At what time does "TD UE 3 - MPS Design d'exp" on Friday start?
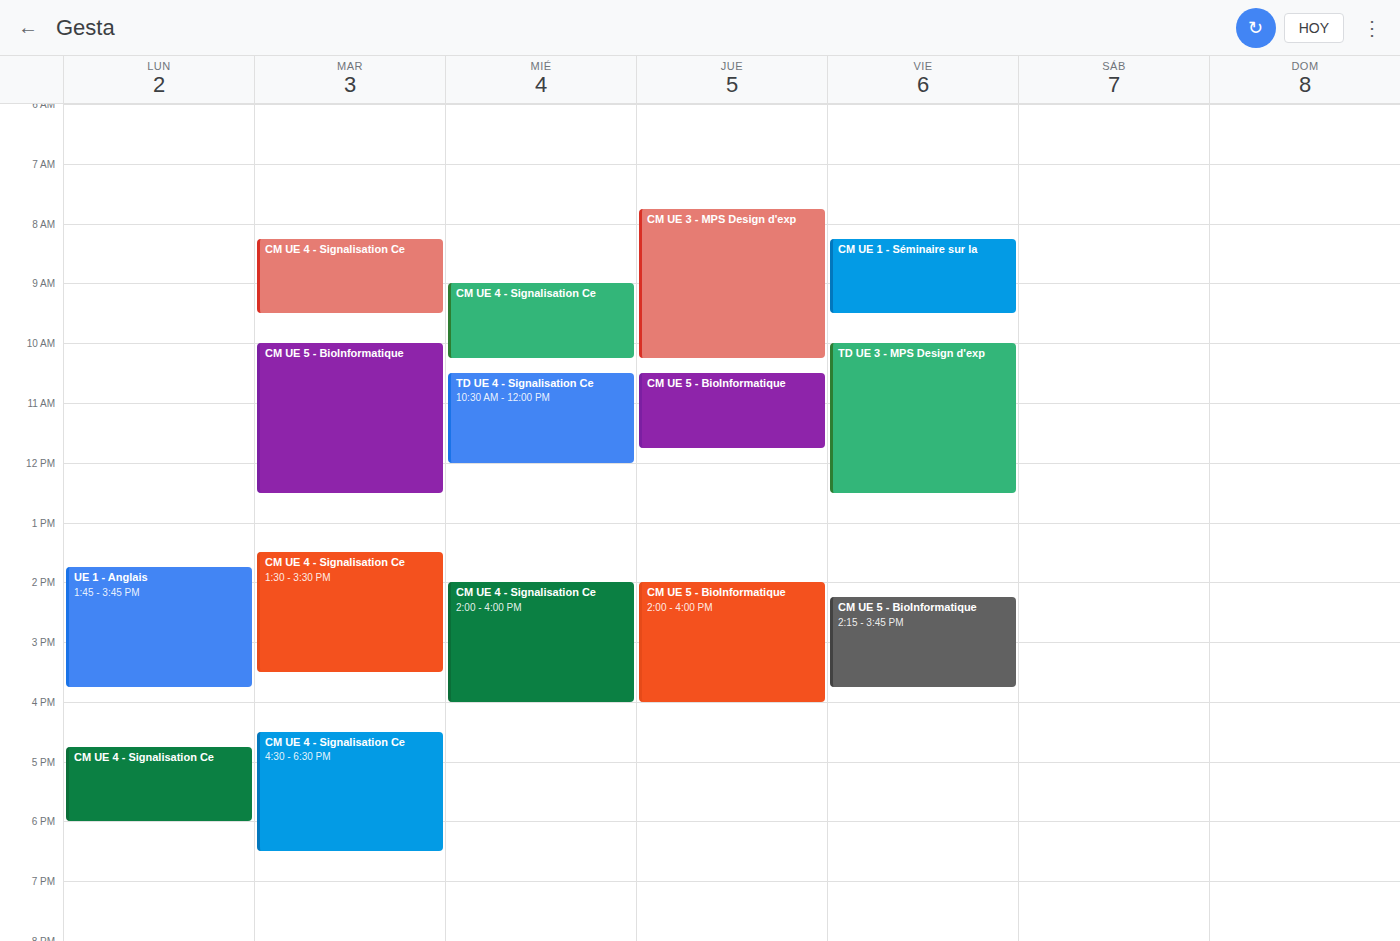
10:00 AM